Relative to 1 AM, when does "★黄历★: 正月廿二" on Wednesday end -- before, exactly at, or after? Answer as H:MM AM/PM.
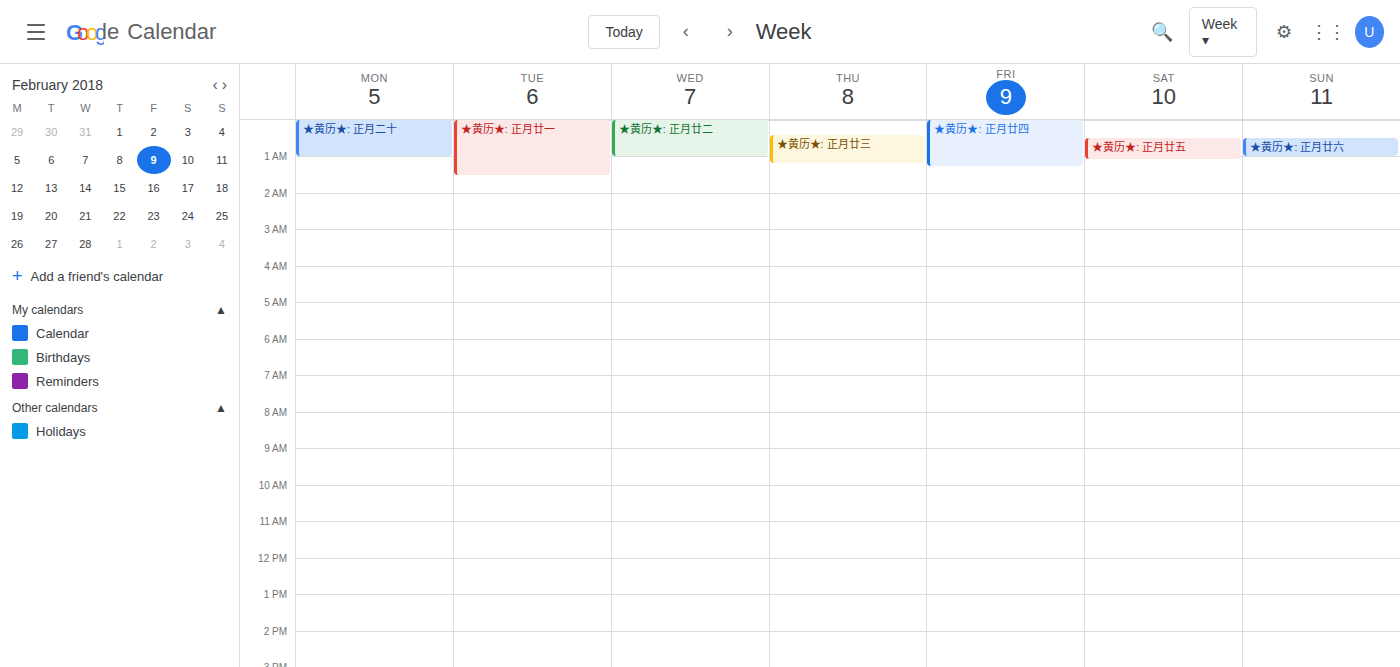
1:00 AM -- exactly at 1 AM, on the 1 AM line.